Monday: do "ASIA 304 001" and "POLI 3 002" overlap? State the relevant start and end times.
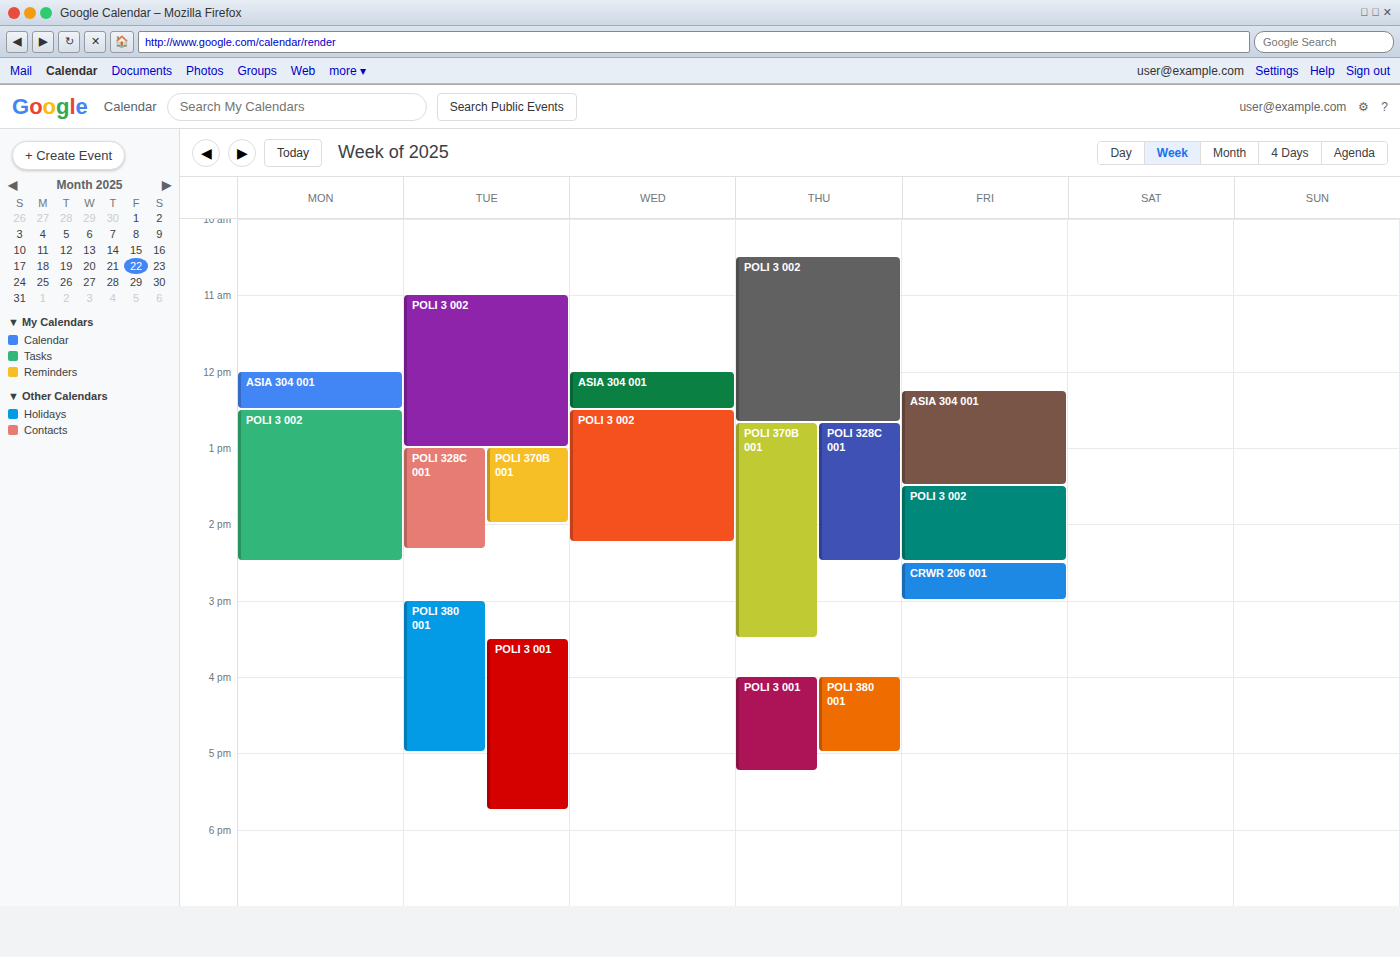
"ASIA 304 001" ends at 12:30 PM, exactly when "POLI 3 002" starts -- they touch but do not overlap.